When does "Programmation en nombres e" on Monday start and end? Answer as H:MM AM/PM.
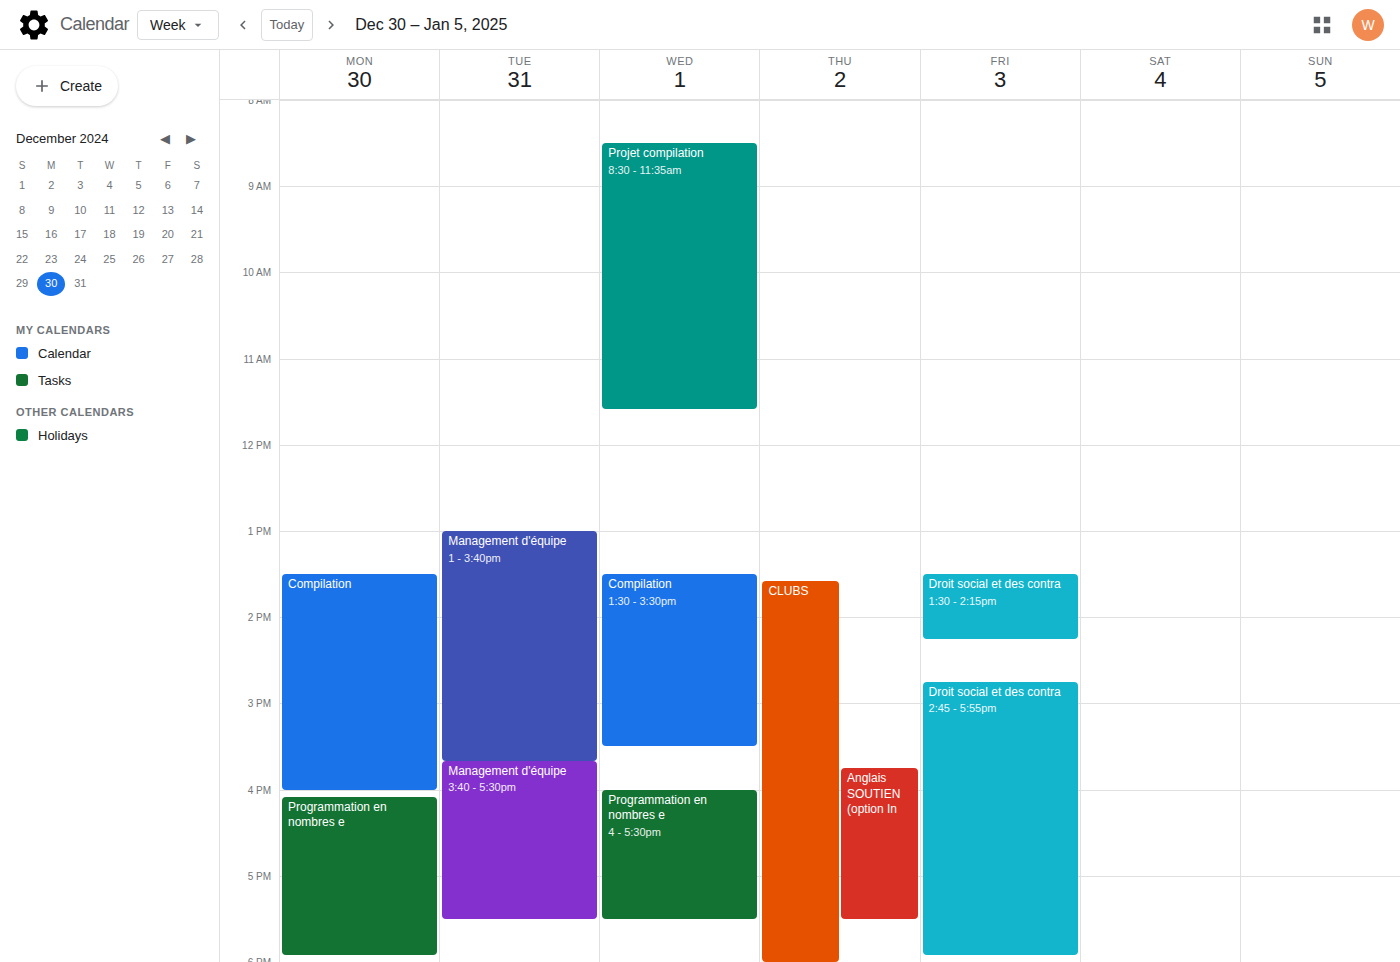
4:05 PM to 5:55 PM